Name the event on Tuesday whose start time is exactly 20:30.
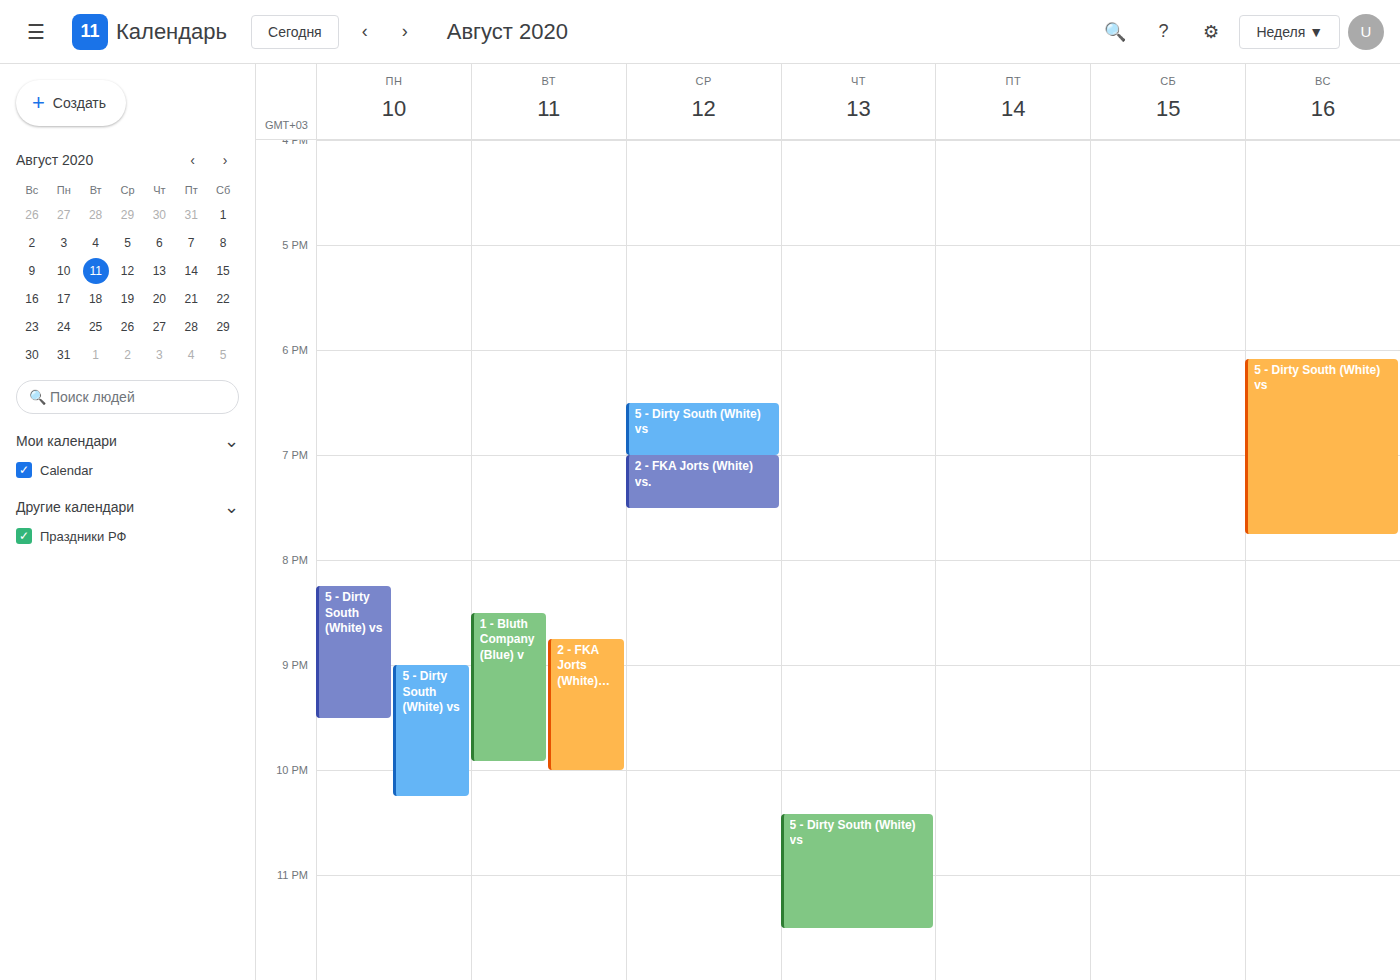
"1 - Bluth Company (Blue) v"